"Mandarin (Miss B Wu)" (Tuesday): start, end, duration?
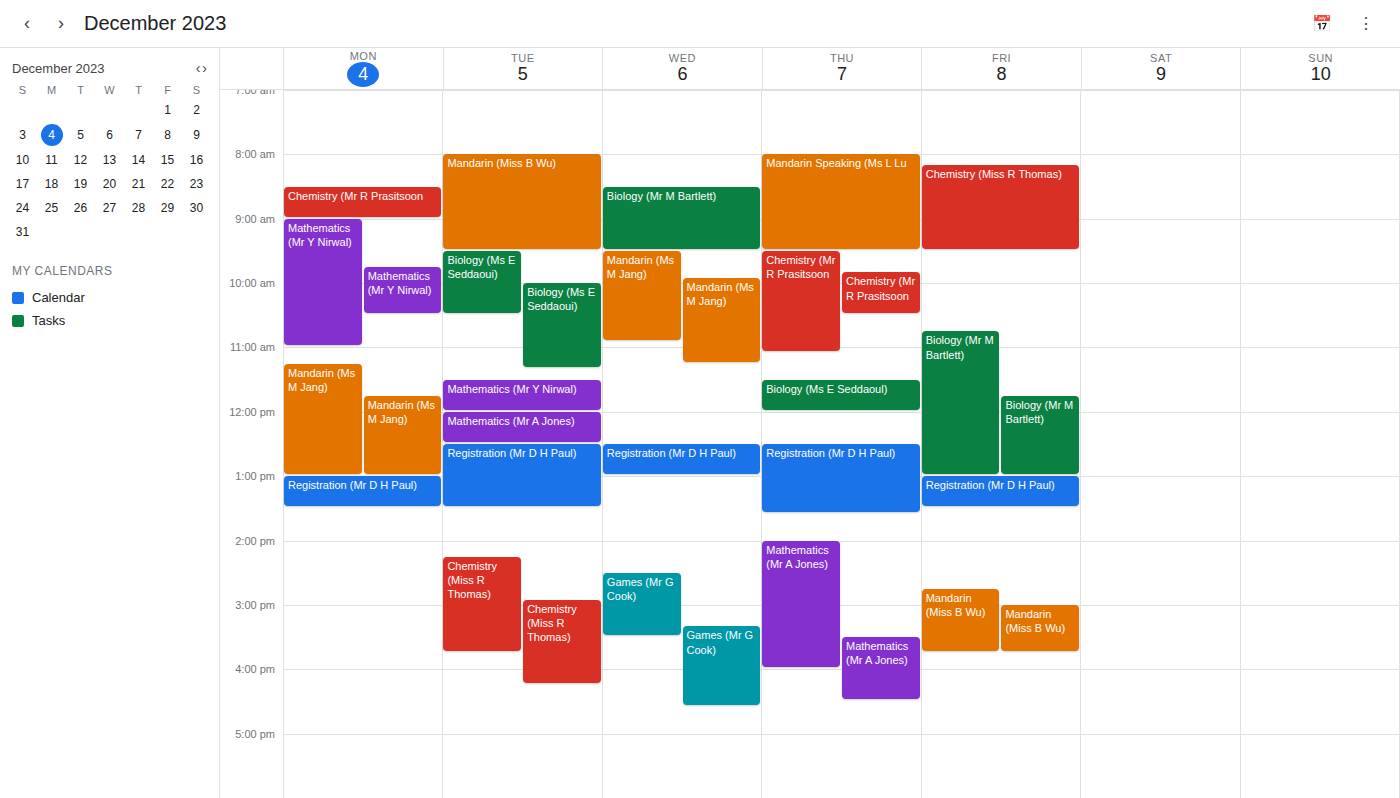
8:00 AM to 9:30 AM, 1 hour 30 minutes